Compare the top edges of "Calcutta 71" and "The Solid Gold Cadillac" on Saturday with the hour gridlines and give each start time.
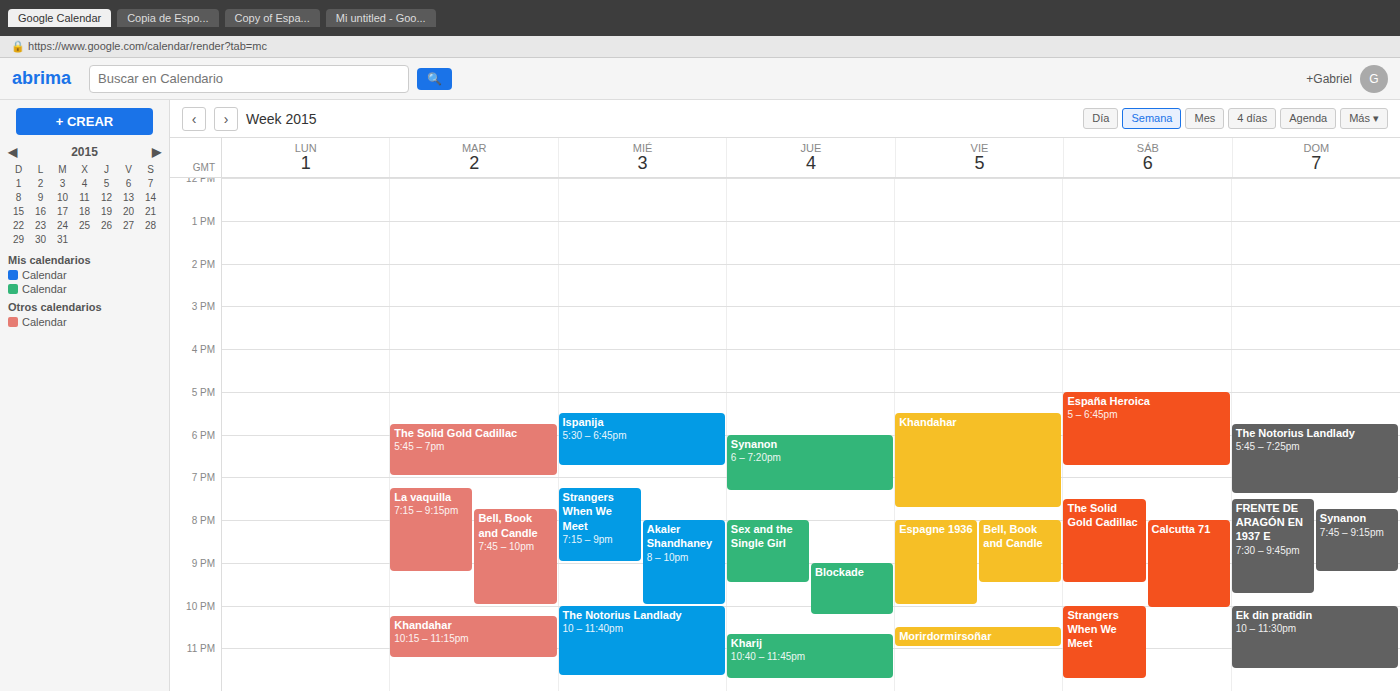
"Calcutta 71": 20:00, exactly on the 20:00 line. "The Solid Gold Cadillac": 19:30, halfway between the 19:00 and 20:00 lines.